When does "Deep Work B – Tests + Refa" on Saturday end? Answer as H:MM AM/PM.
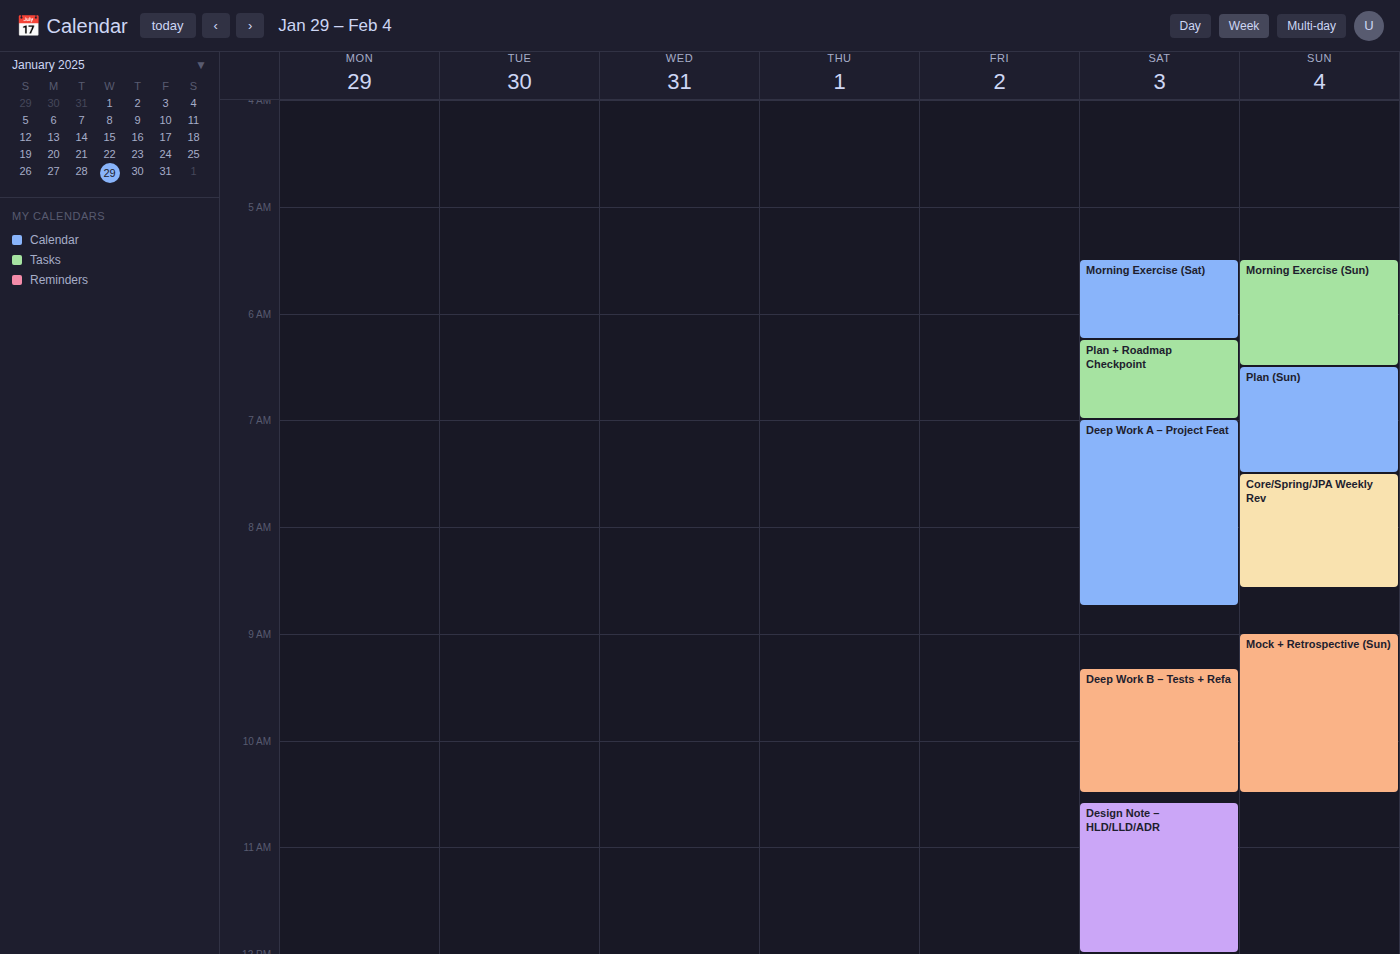
10:30 AM